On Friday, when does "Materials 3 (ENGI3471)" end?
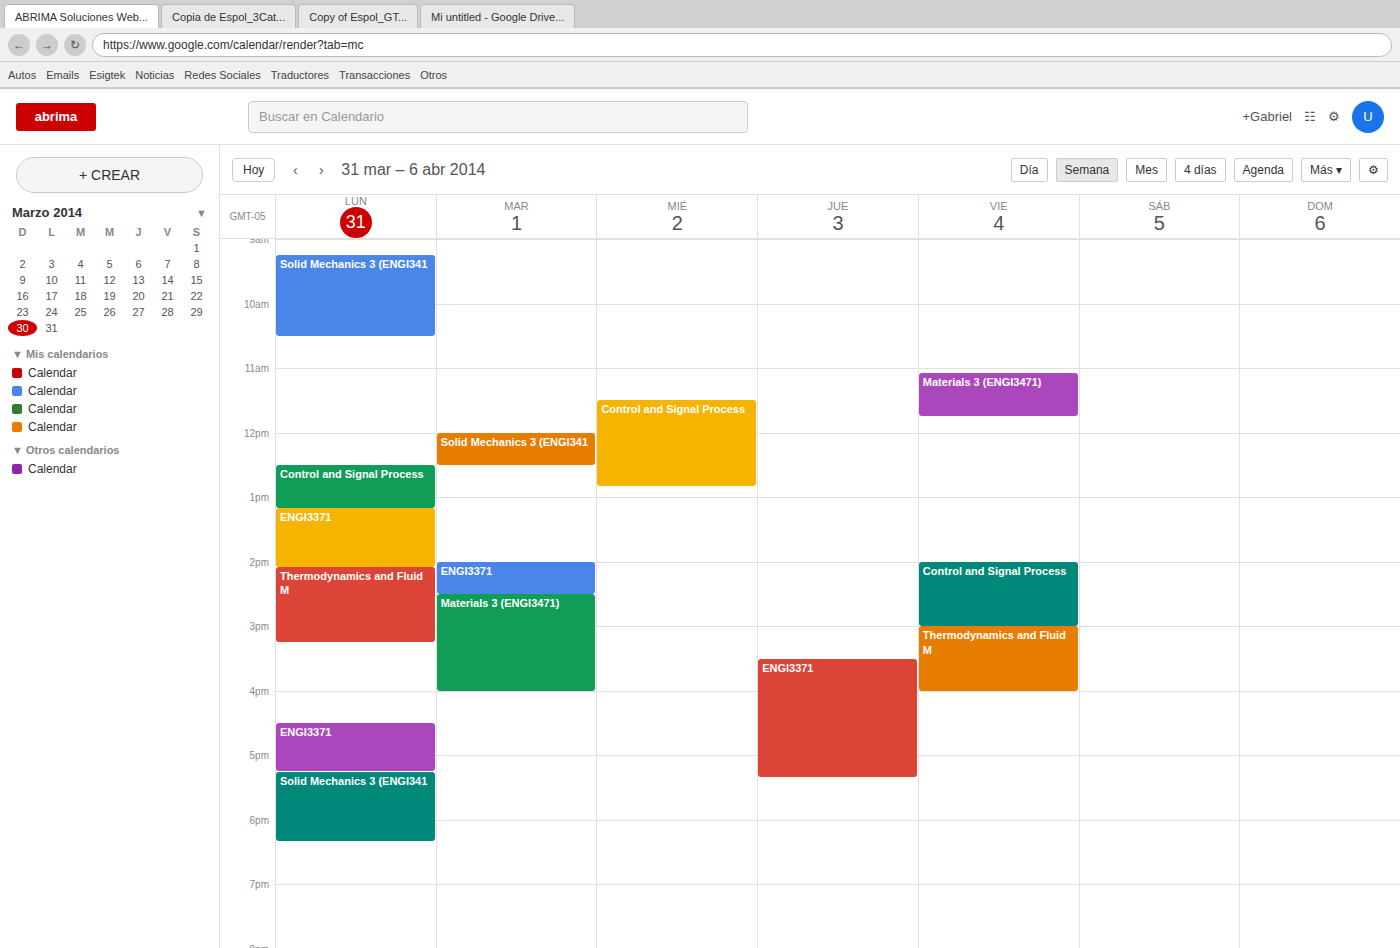
11:45 AM